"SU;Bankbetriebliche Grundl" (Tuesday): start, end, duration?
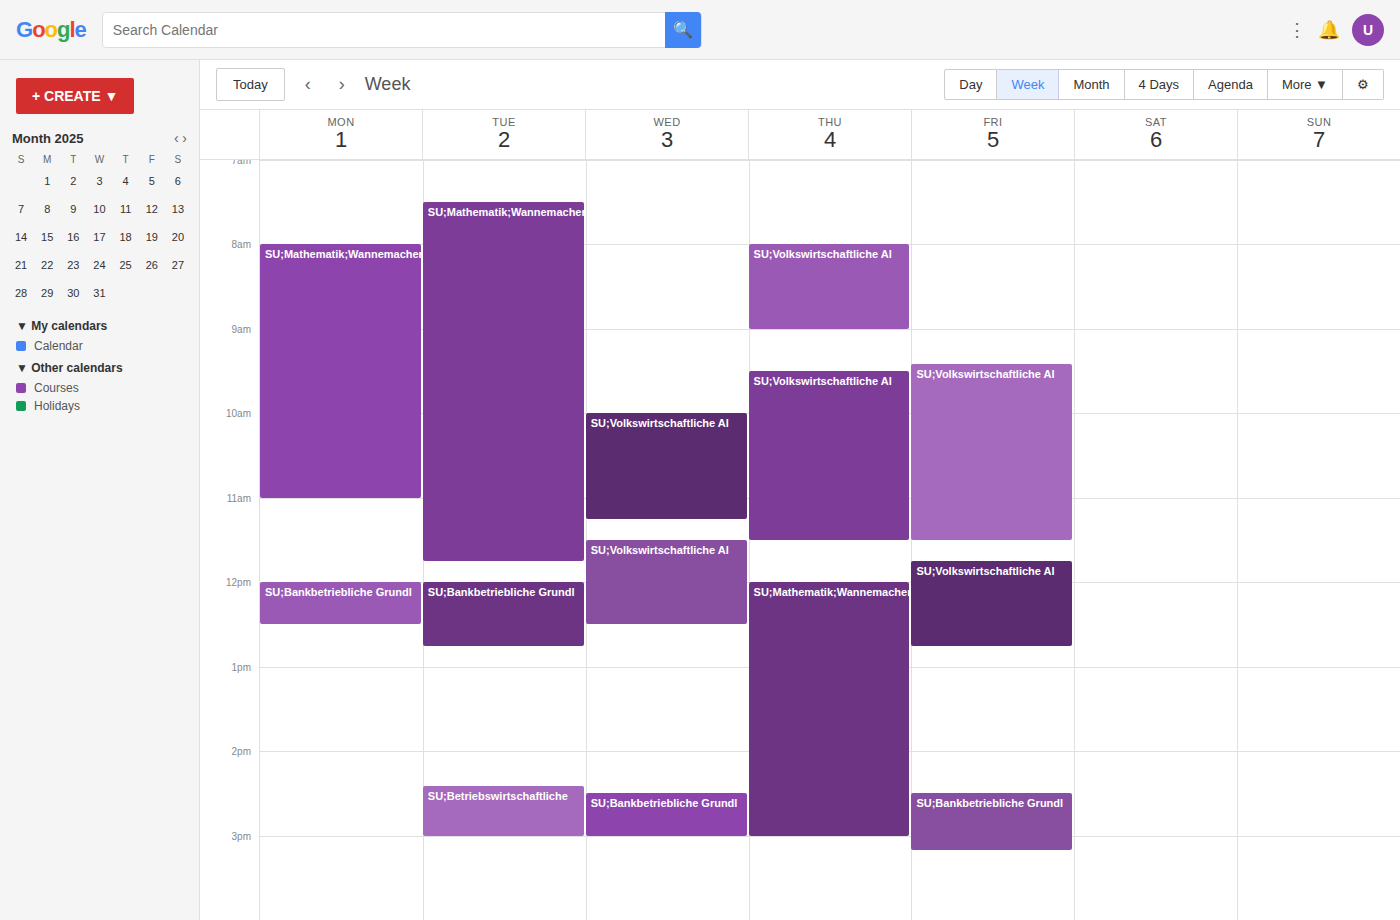
12:00 PM to 12:45 PM, 45 minutes